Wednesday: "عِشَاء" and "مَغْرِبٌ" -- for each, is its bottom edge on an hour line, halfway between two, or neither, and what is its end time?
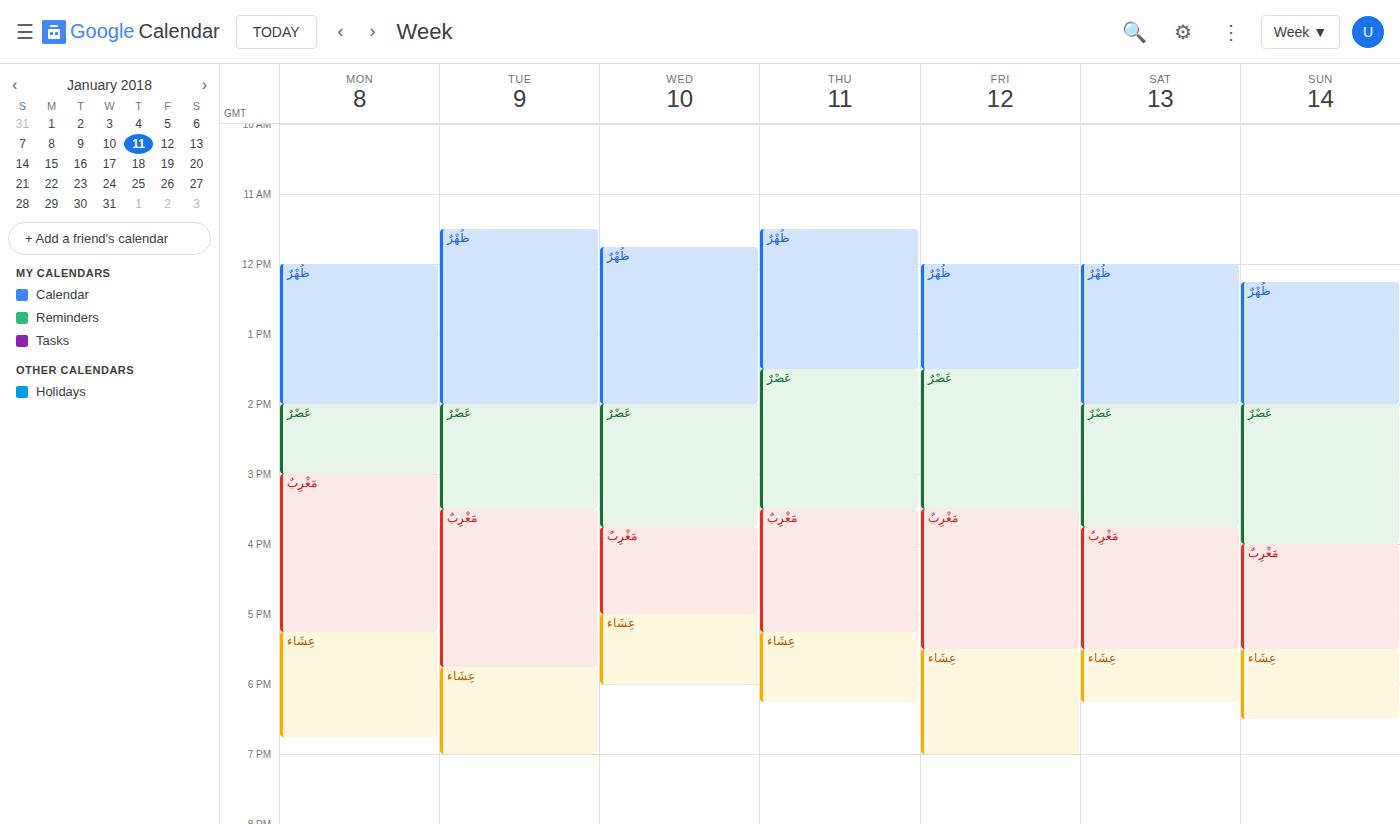
"عِشَاء": 6:00 PM, exactly on the 6 PM line. "مَغْرِبٌ": 5:00 PM, exactly on the 5 PM line.